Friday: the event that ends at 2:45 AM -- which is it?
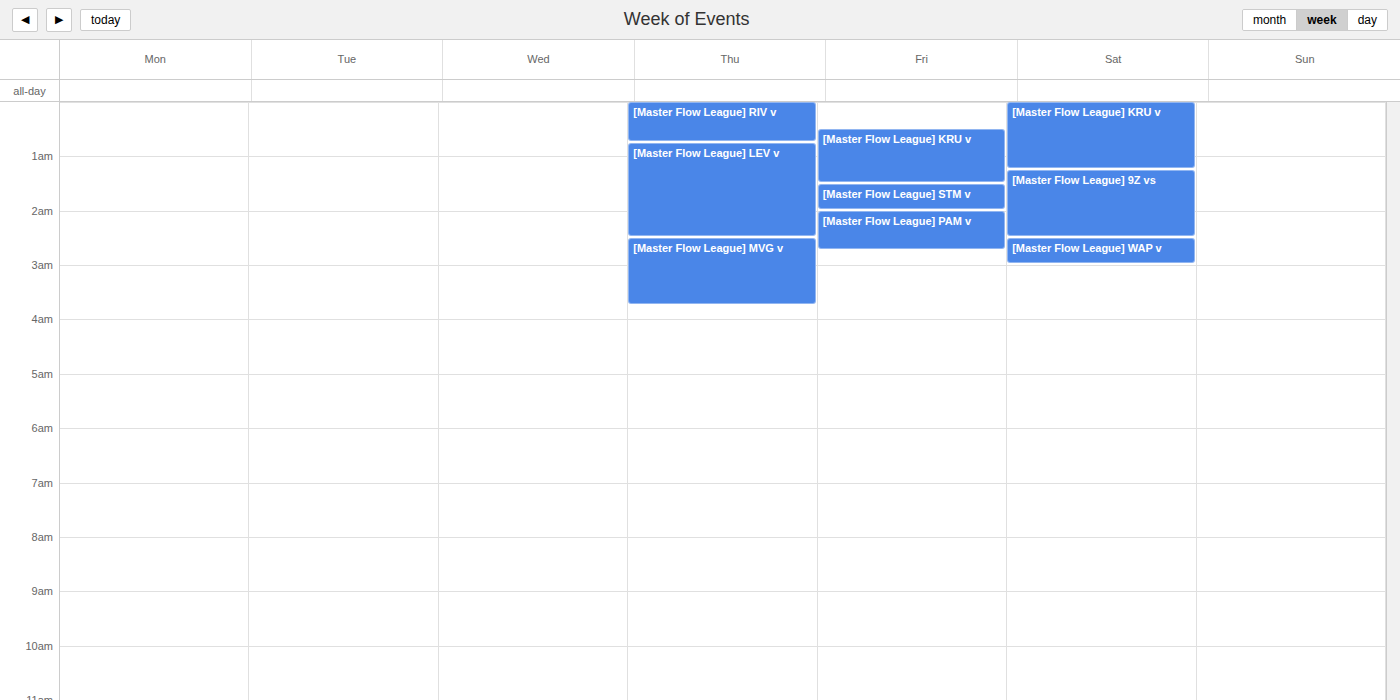
"[Master Flow League] PAM v"